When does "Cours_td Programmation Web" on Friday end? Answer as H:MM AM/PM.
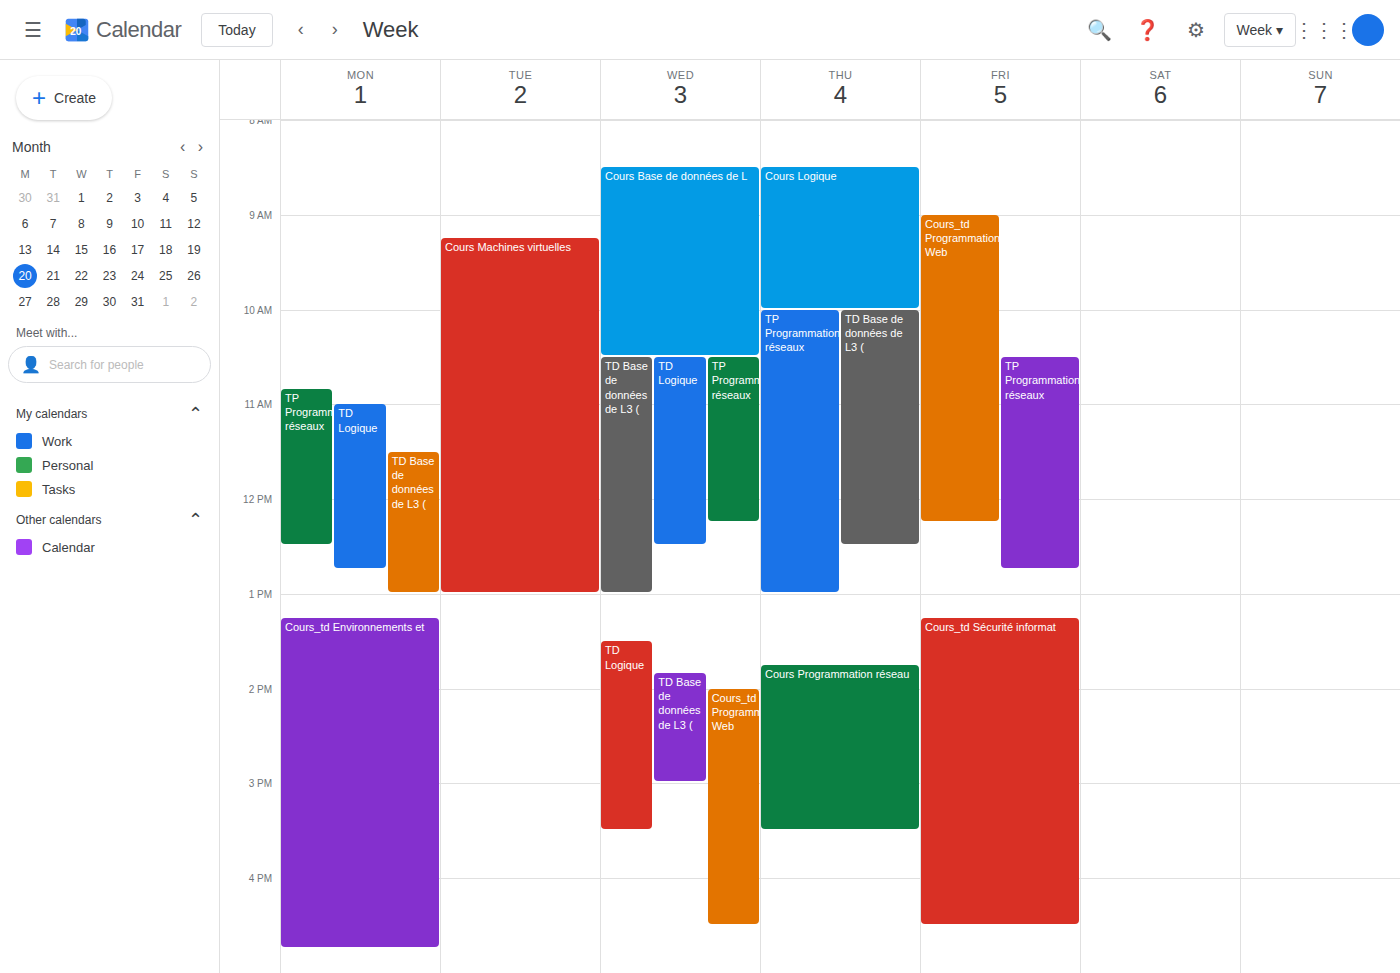
12:15 PM